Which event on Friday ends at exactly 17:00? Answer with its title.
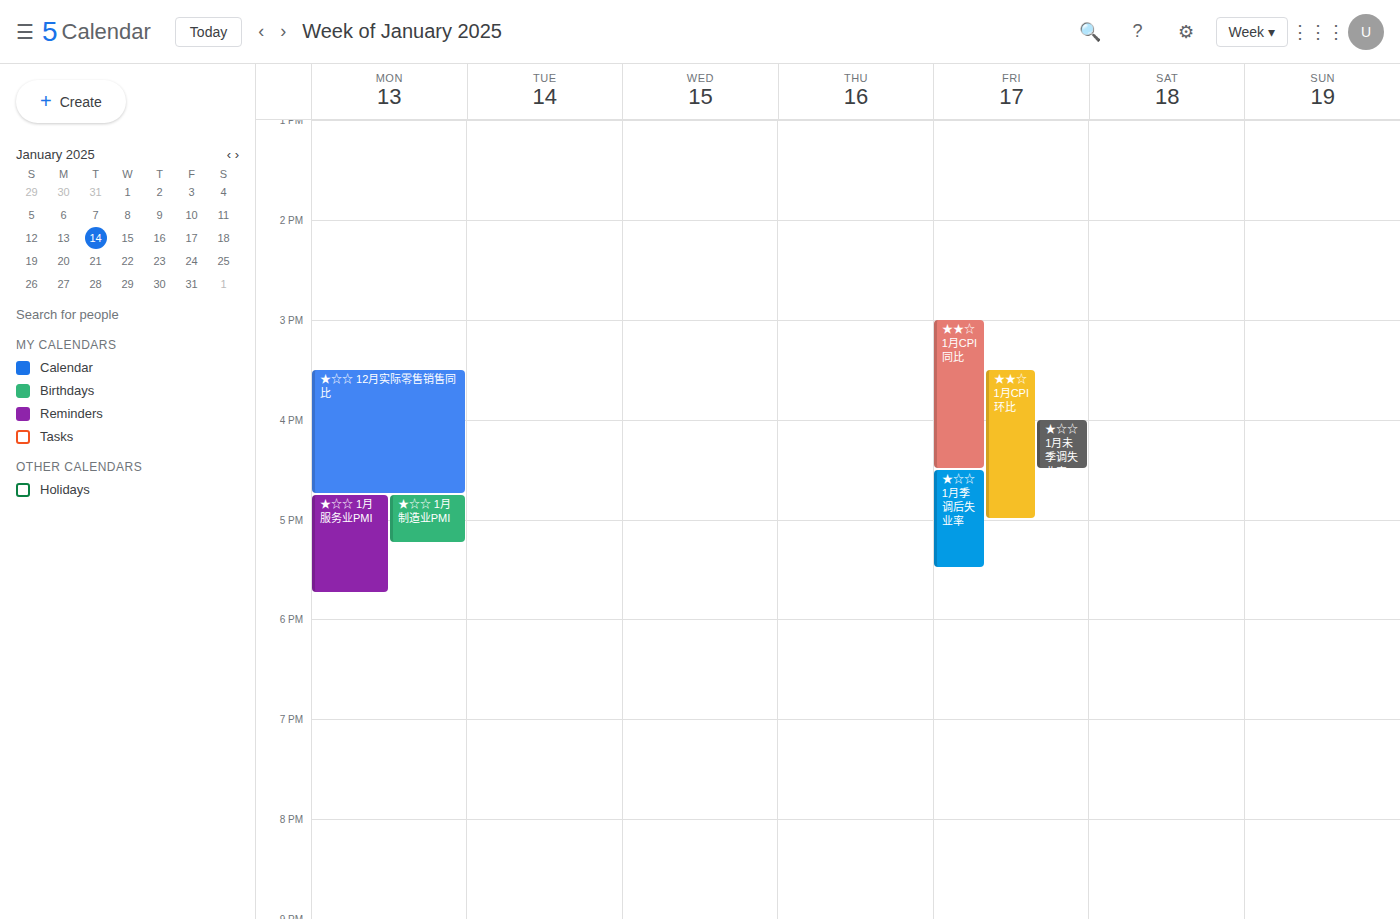
"★★☆ 1月CPI环比"